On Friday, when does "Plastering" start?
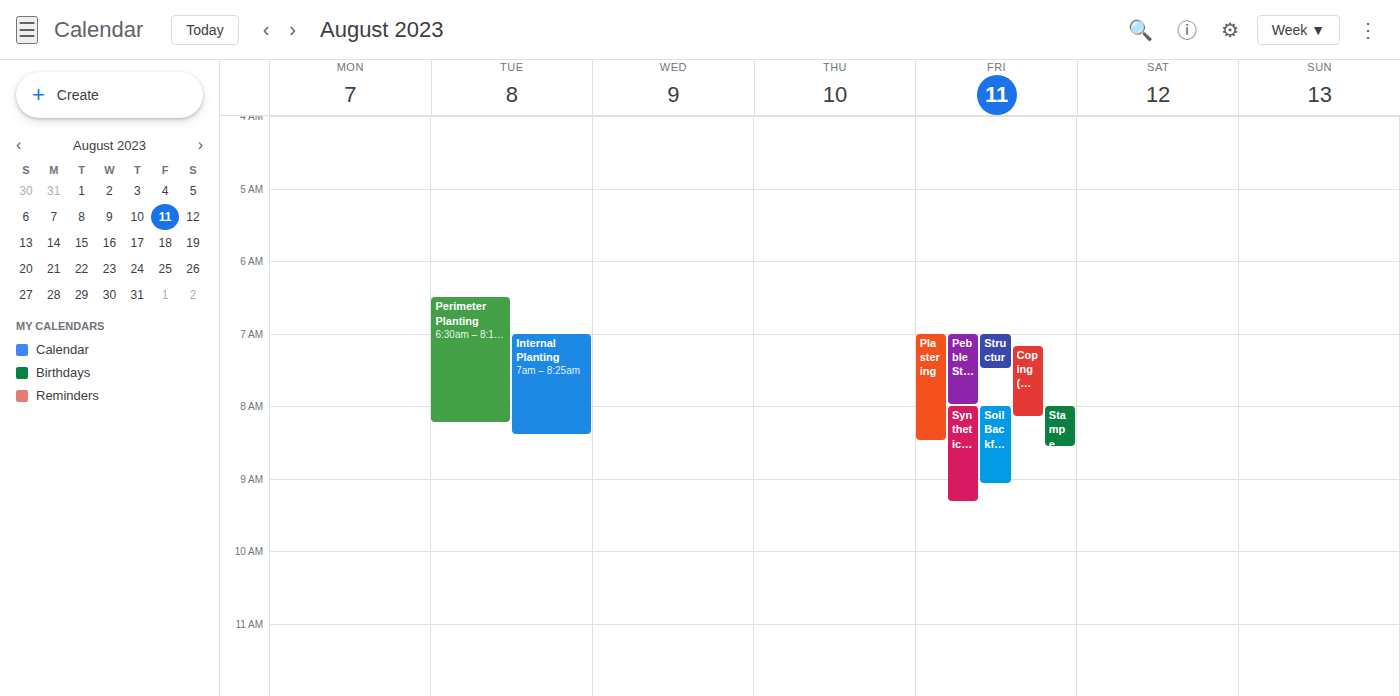
7:00 AM